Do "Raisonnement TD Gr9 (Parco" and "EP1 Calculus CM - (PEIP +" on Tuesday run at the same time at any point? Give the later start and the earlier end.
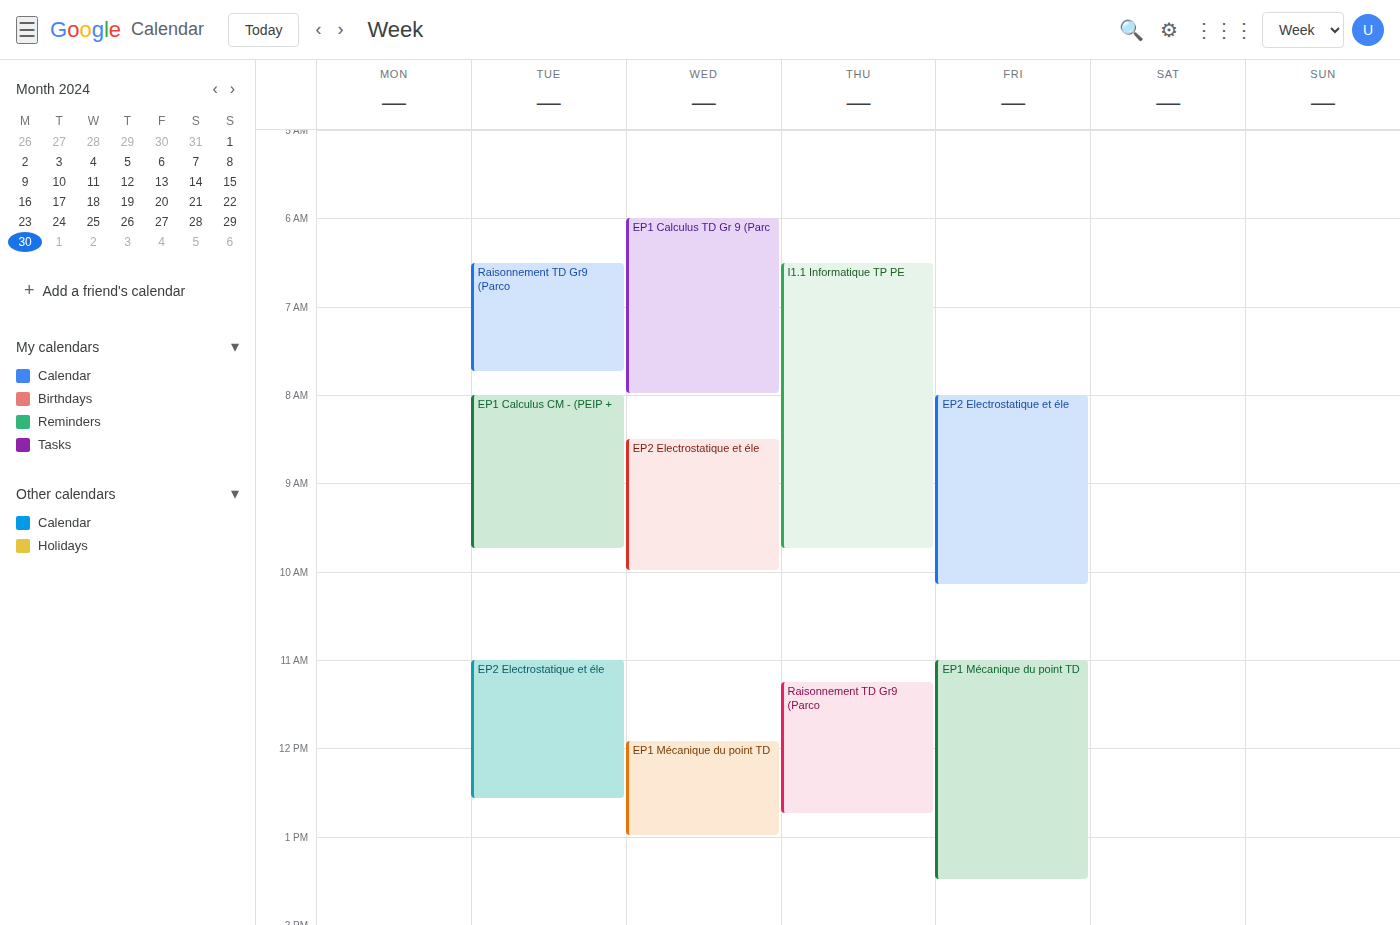
"Raisonnement TD Gr9 (Parco" ends at 7:45 AM and "EP1 Calculus CM - (PEIP +" starts at 8:00 AM -- no overlap.